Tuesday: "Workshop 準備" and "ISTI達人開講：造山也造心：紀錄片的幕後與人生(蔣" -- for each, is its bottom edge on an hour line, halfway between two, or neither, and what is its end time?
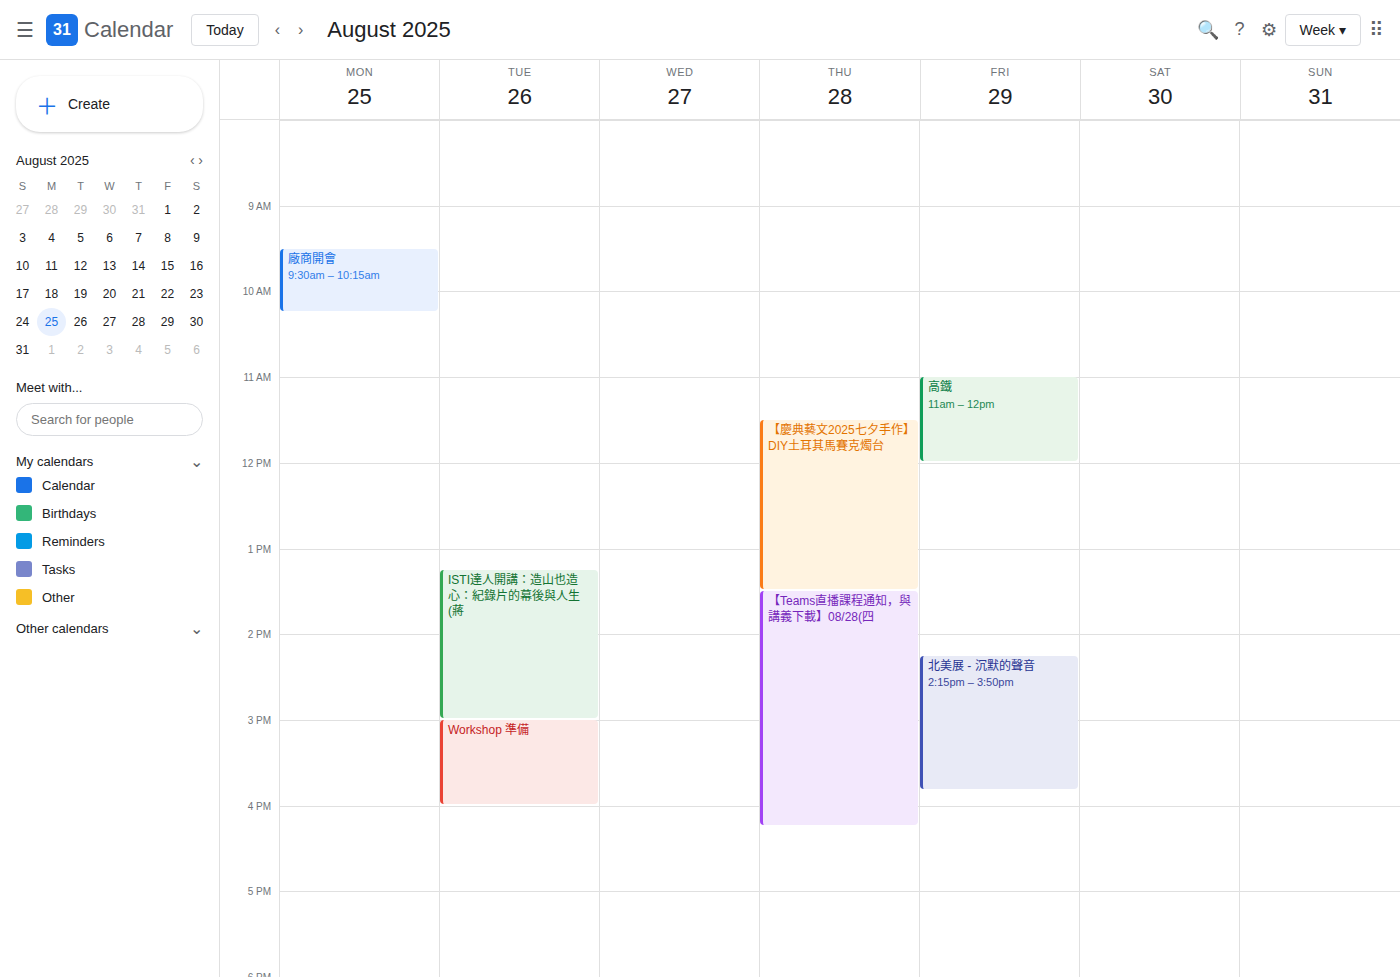
"Workshop 準備": 4:00 PM, exactly on the 4 PM line. "ISTI達人開講：造山也造心：紀錄片的幕後與人生(蔣": 3:00 PM, exactly on the 3 PM line.